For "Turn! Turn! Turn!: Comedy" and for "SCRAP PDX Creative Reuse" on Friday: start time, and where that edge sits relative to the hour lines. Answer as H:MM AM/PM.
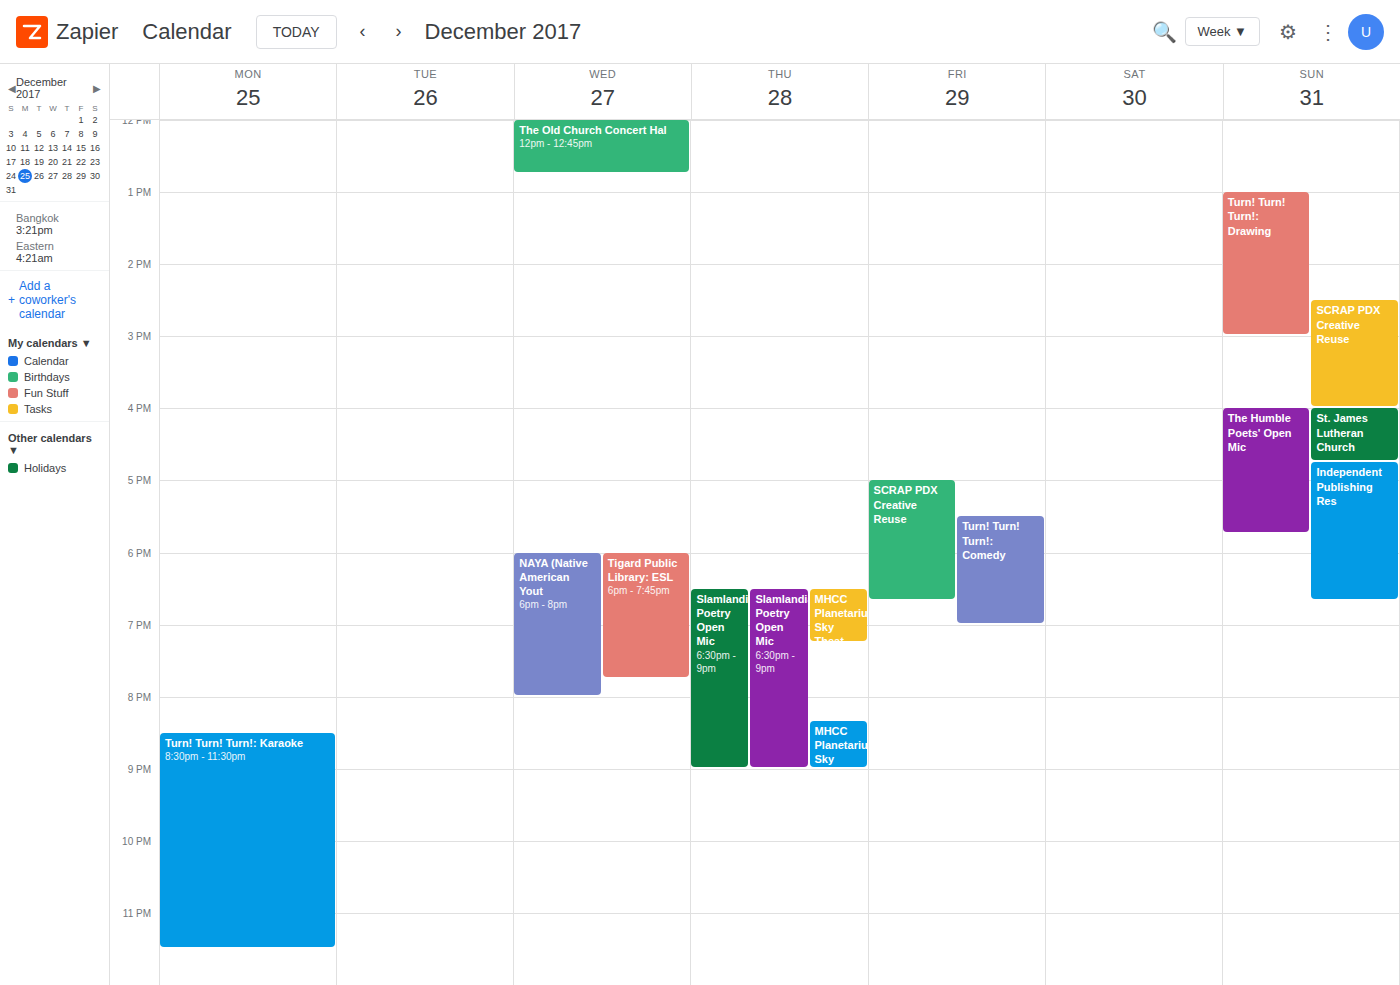
"Turn! Turn! Turn!: Comedy": 5:30 PM, halfway between the 5 PM and 6 PM lines. "SCRAP PDX Creative Reuse": 5:00 PM, exactly on the 5 PM line.